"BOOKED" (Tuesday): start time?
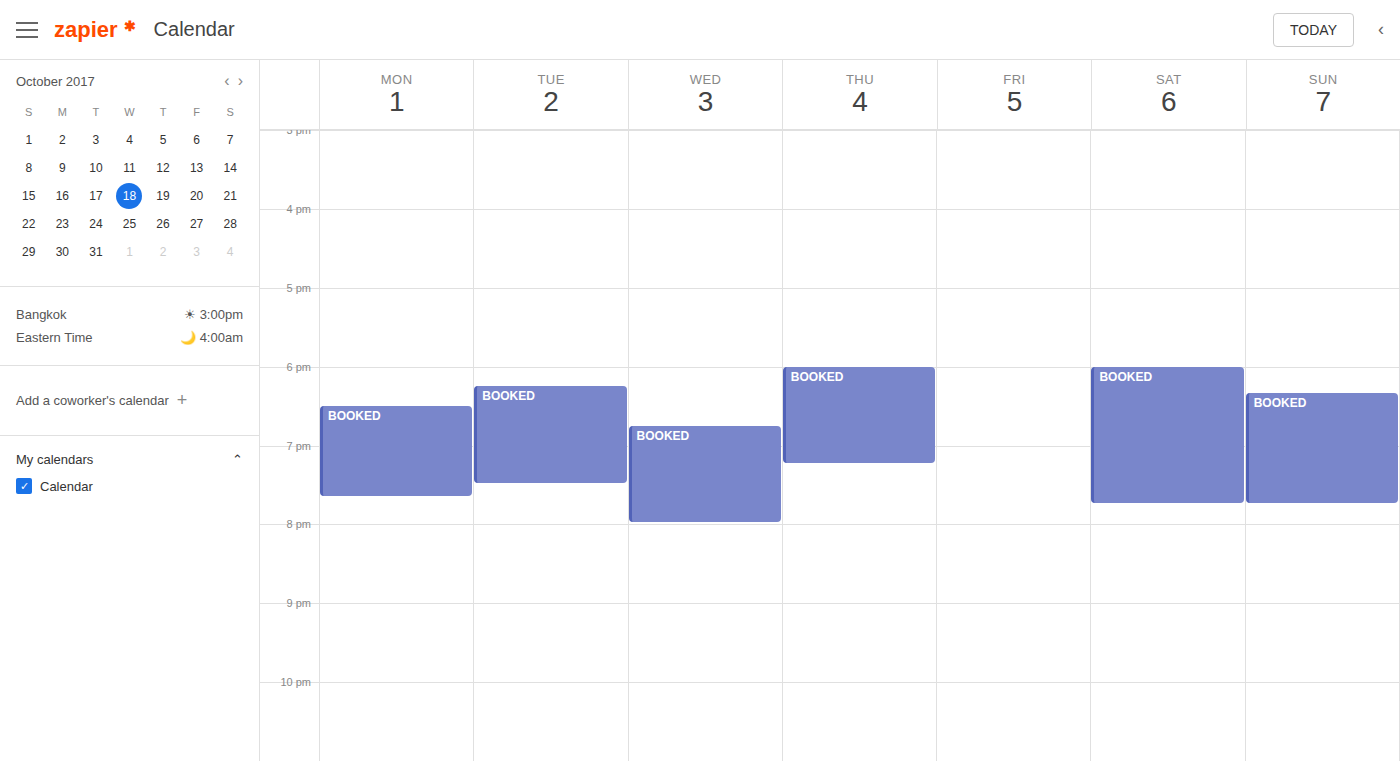
6:15 PM